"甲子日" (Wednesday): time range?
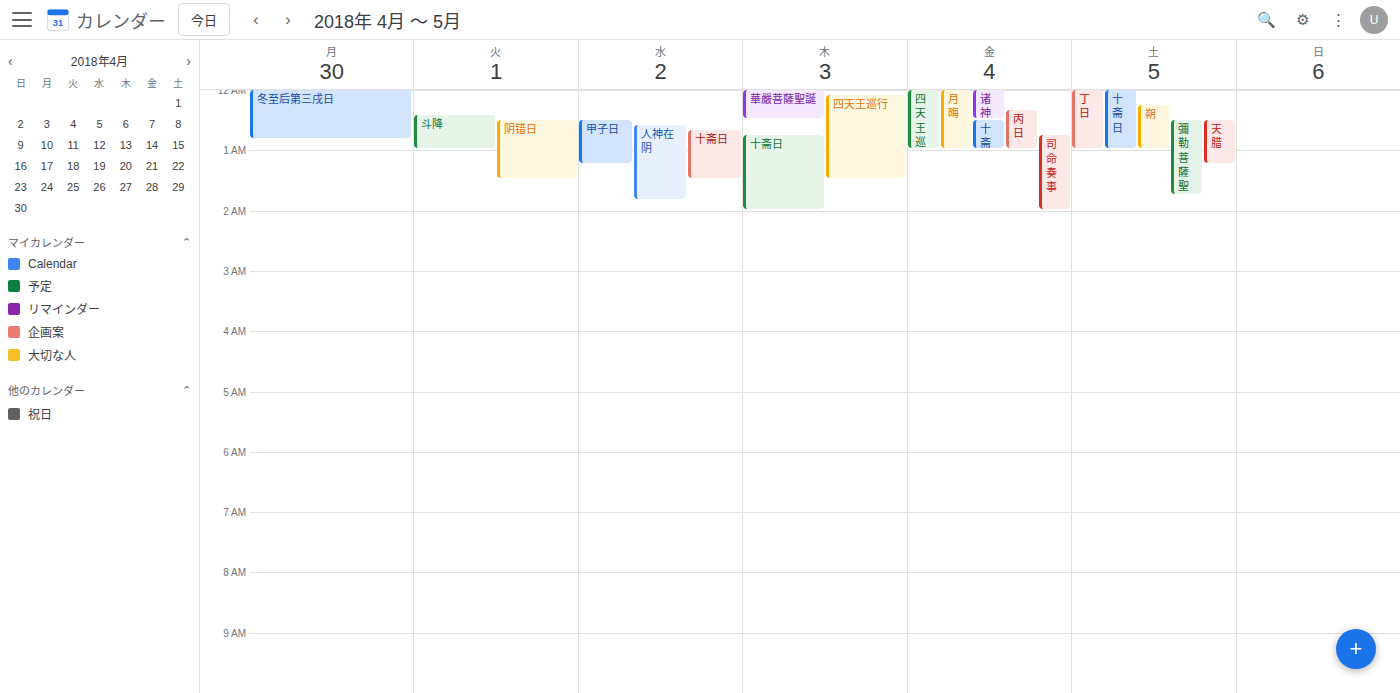
00:30 to 01:15